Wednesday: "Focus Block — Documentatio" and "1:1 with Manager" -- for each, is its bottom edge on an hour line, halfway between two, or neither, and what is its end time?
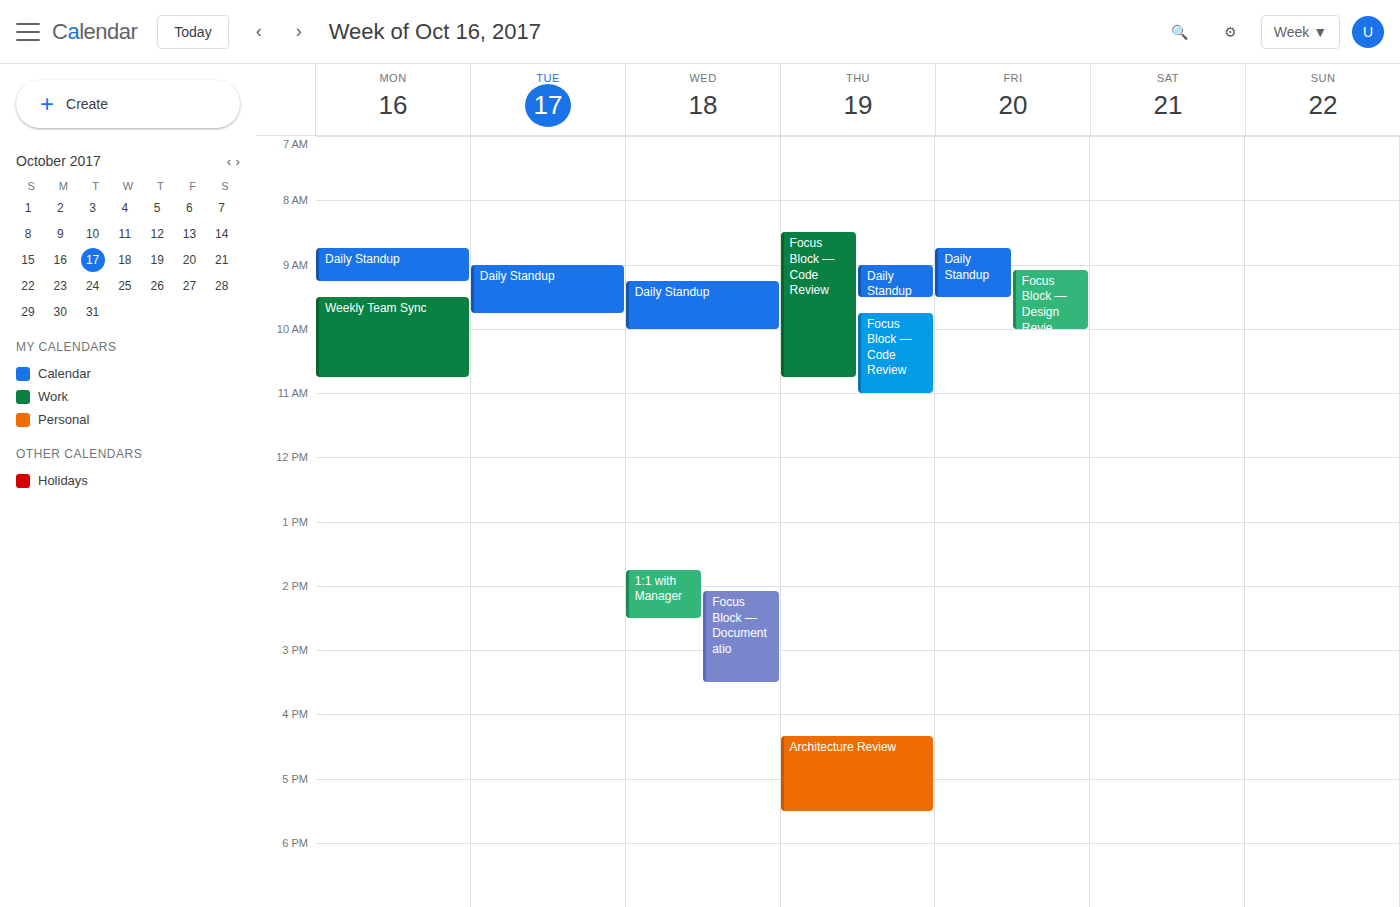
"Focus Block — Documentatio": 3:30 PM, halfway between the 3 PM and 4 PM lines. "1:1 with Manager": 2:30 PM, halfway between the 2 PM and 3 PM lines.